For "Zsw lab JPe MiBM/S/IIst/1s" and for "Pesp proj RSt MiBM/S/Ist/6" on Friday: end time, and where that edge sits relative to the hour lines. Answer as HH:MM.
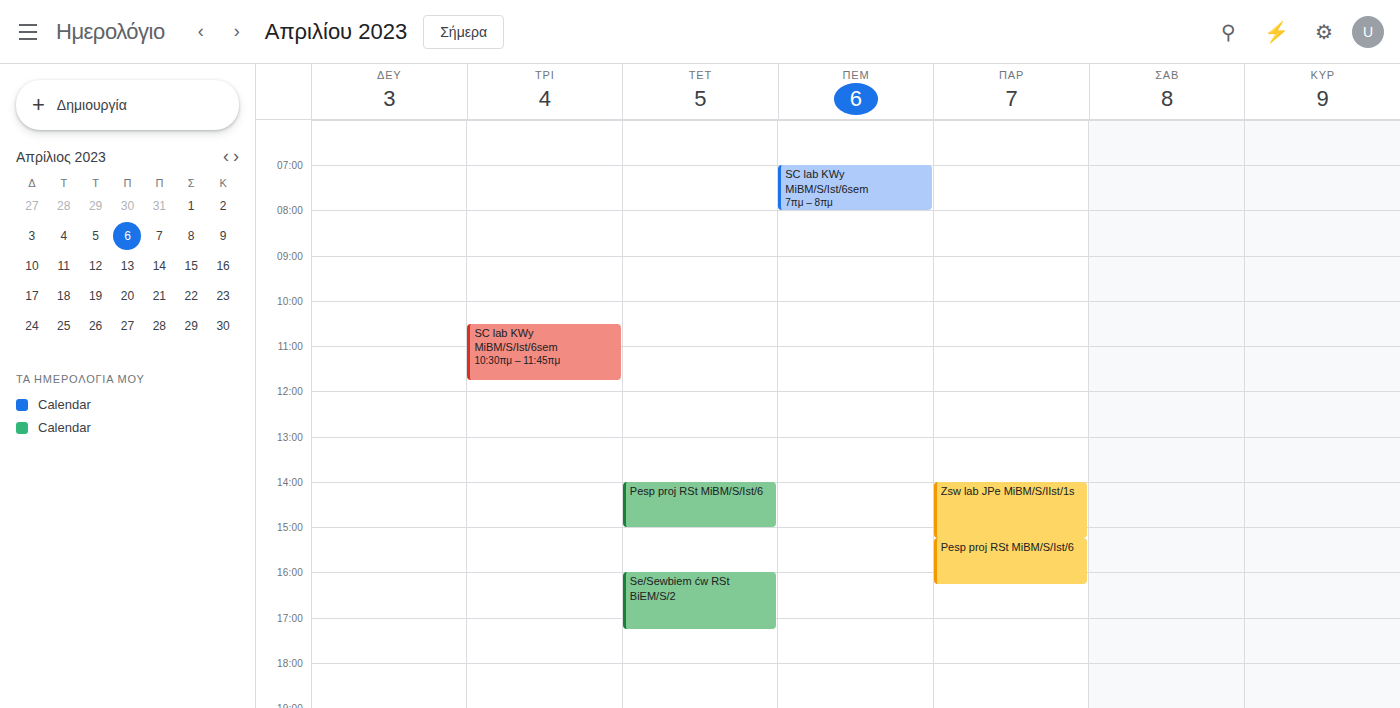
"Zsw lab JPe MiBM/S/IIst/1s": 15:15, neither: a quarter of the way from the 15:00 line to the 16:00 line. "Pesp proj RSt MiBM/S/Ist/6": 16:15, neither: a quarter of the way from the 16:00 line to the 17:00 line.